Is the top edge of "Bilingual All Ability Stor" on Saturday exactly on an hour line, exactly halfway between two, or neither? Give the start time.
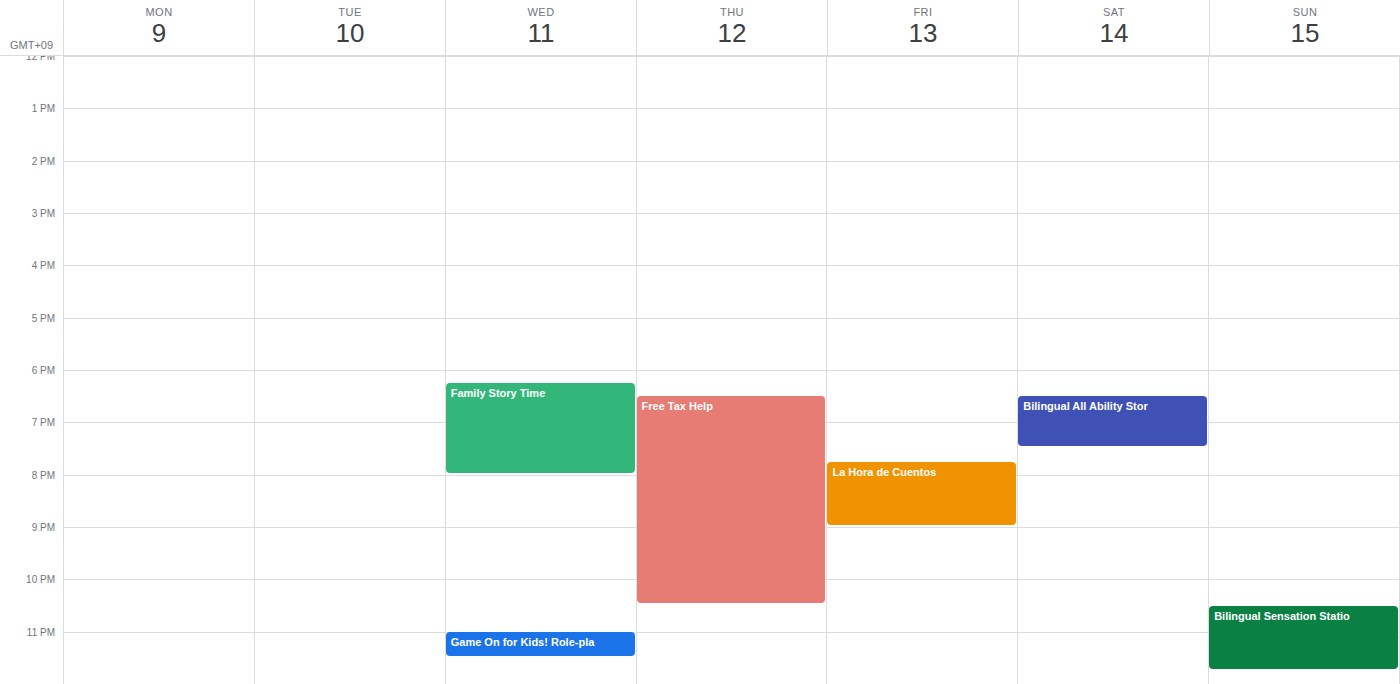
18:30 -- halfway between the 18:00 and 19:00 lines.